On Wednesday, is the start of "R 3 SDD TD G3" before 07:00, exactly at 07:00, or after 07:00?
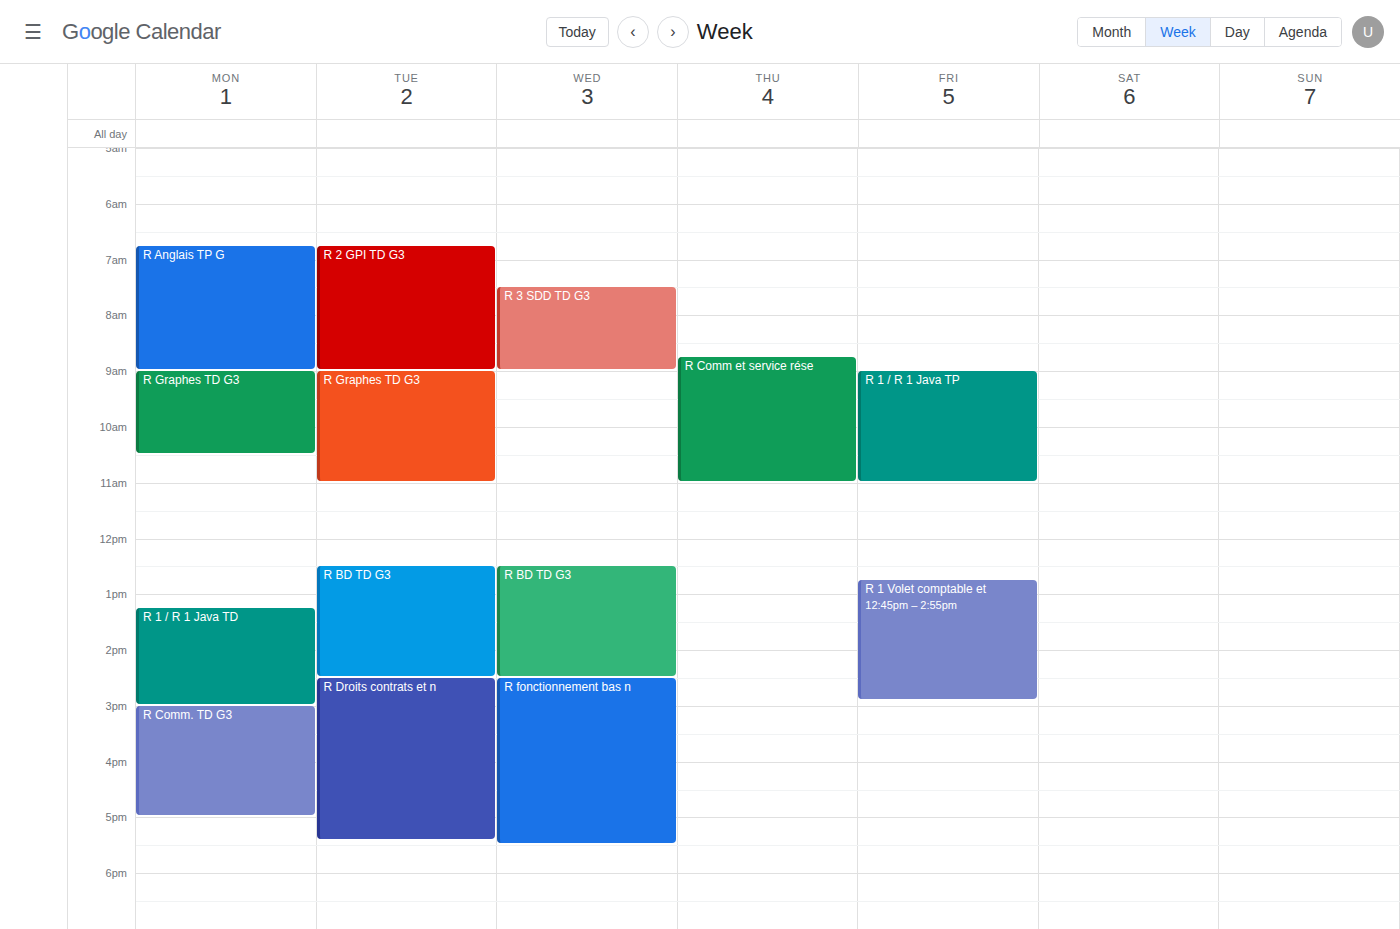
07:30 -- after 07:00, 30 minutes below the 07:00 line.